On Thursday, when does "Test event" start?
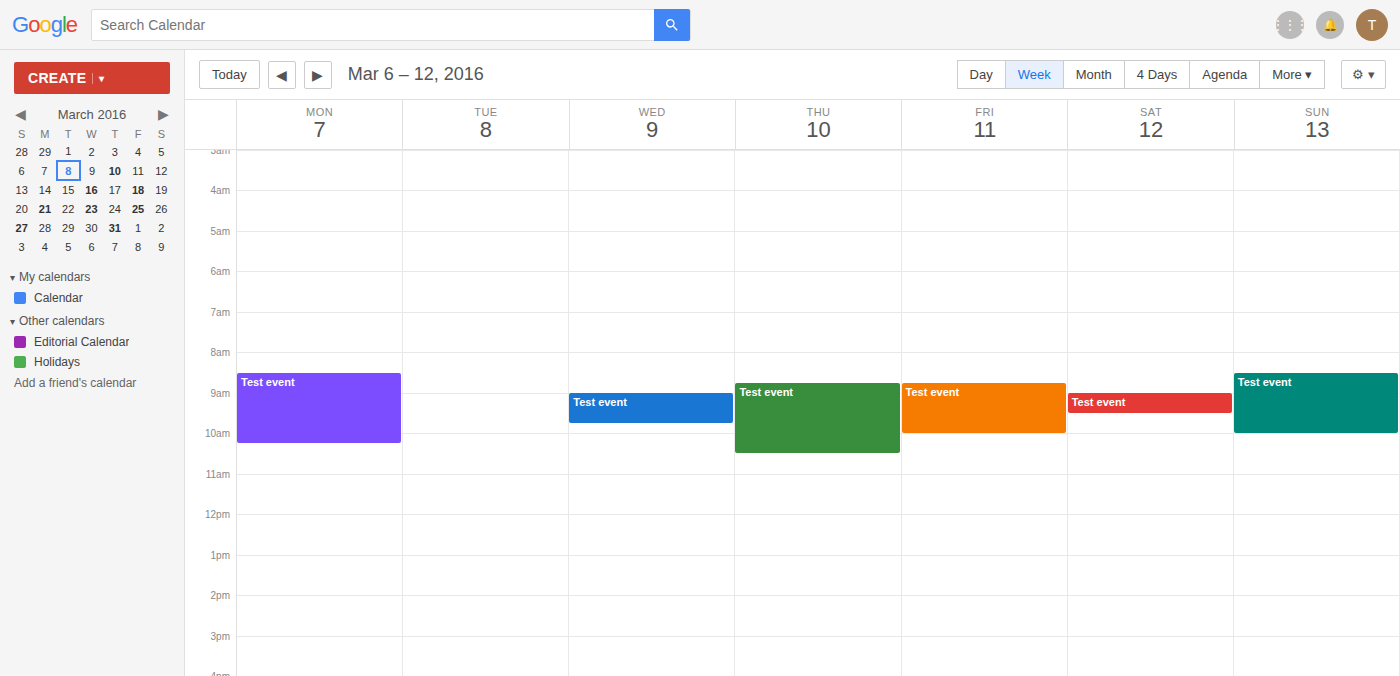
8:45 AM